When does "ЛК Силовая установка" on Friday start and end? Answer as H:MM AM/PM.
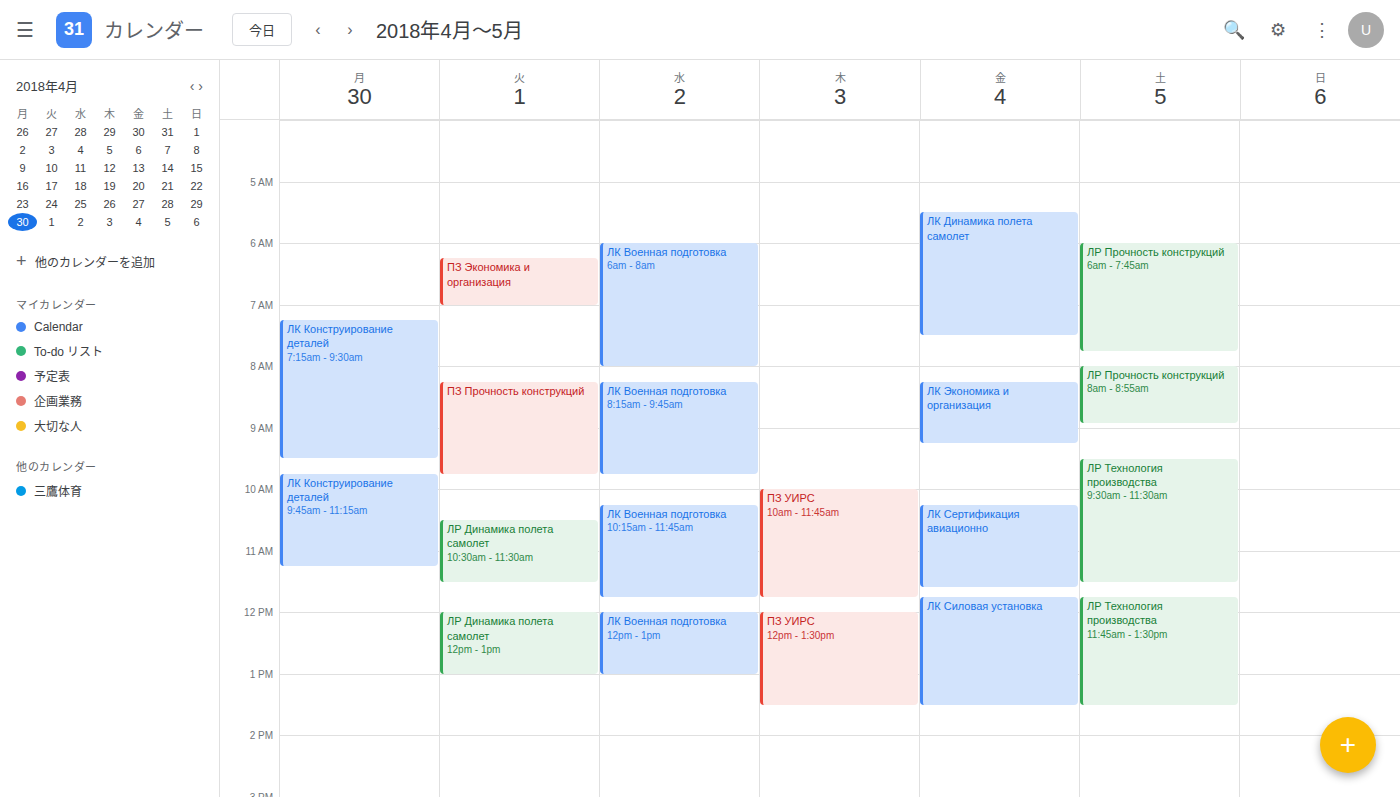
11:45 AM to 1:30 PM